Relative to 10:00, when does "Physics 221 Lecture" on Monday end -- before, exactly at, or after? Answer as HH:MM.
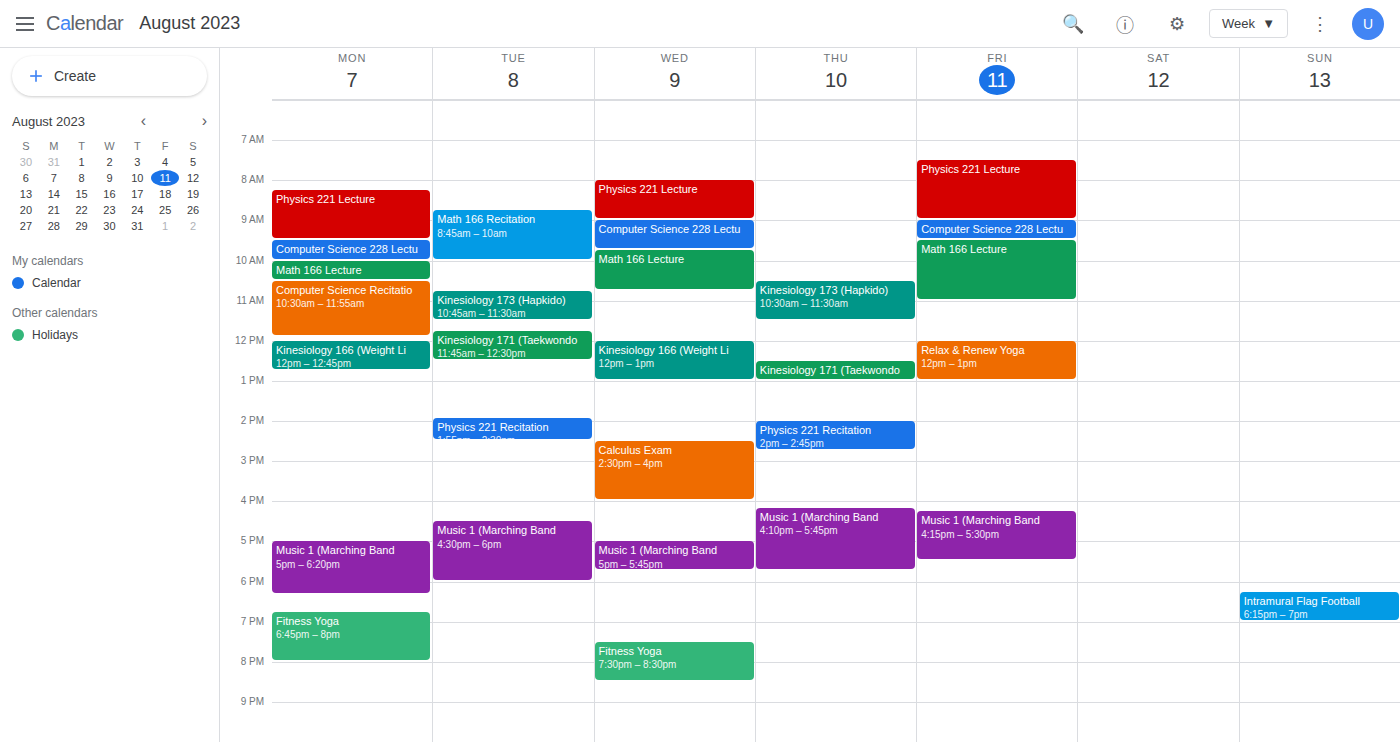
09:30 -- before 10:00, 30 minutes above the 10:00 line.